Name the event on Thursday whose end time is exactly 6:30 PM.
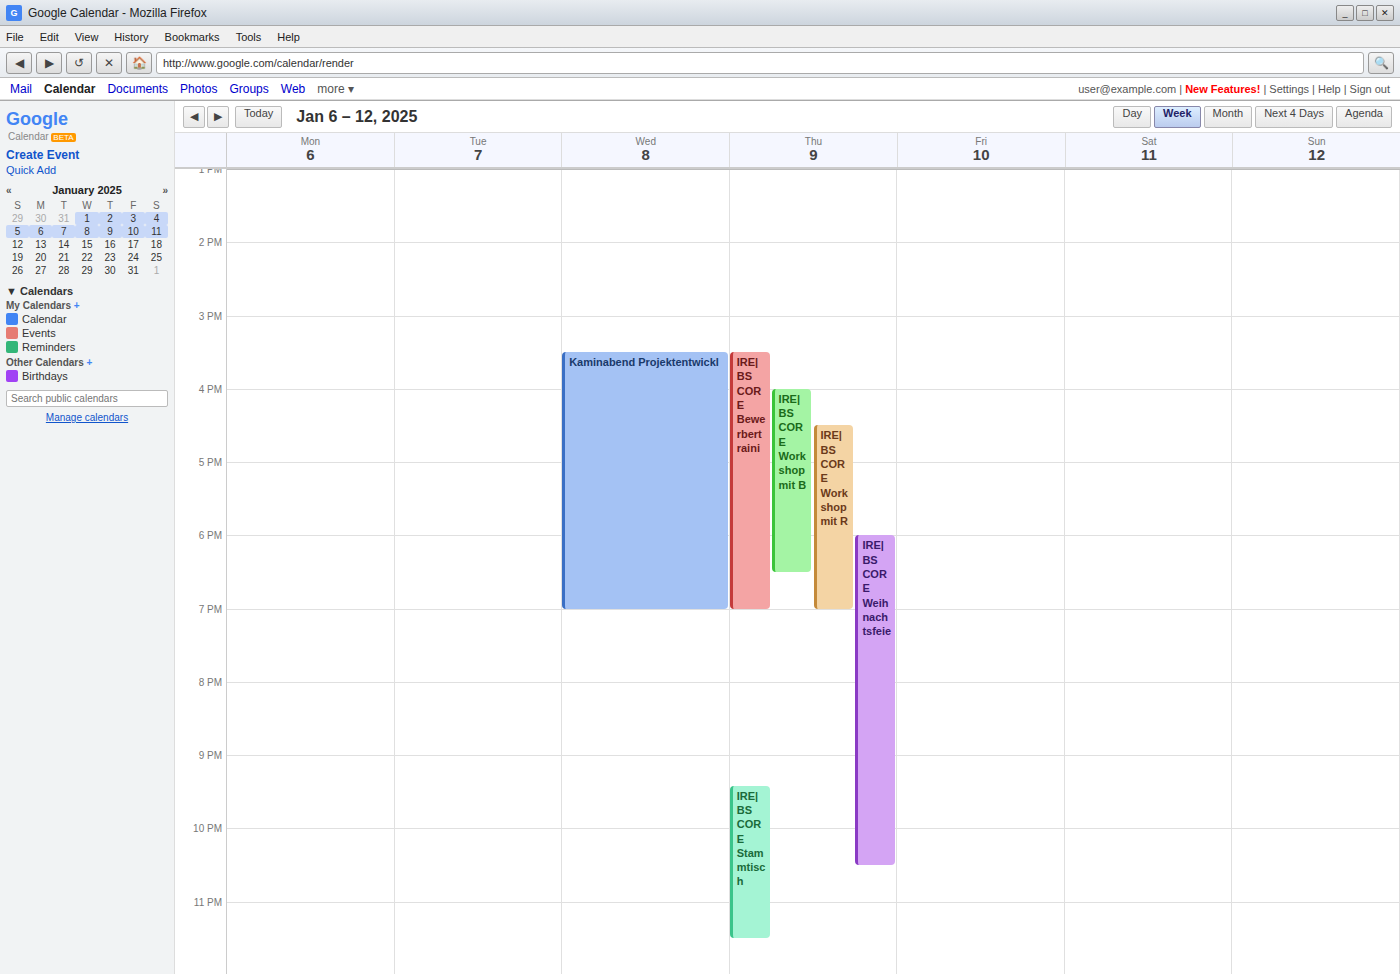
"IRE|BS CORE Workshop mit B"